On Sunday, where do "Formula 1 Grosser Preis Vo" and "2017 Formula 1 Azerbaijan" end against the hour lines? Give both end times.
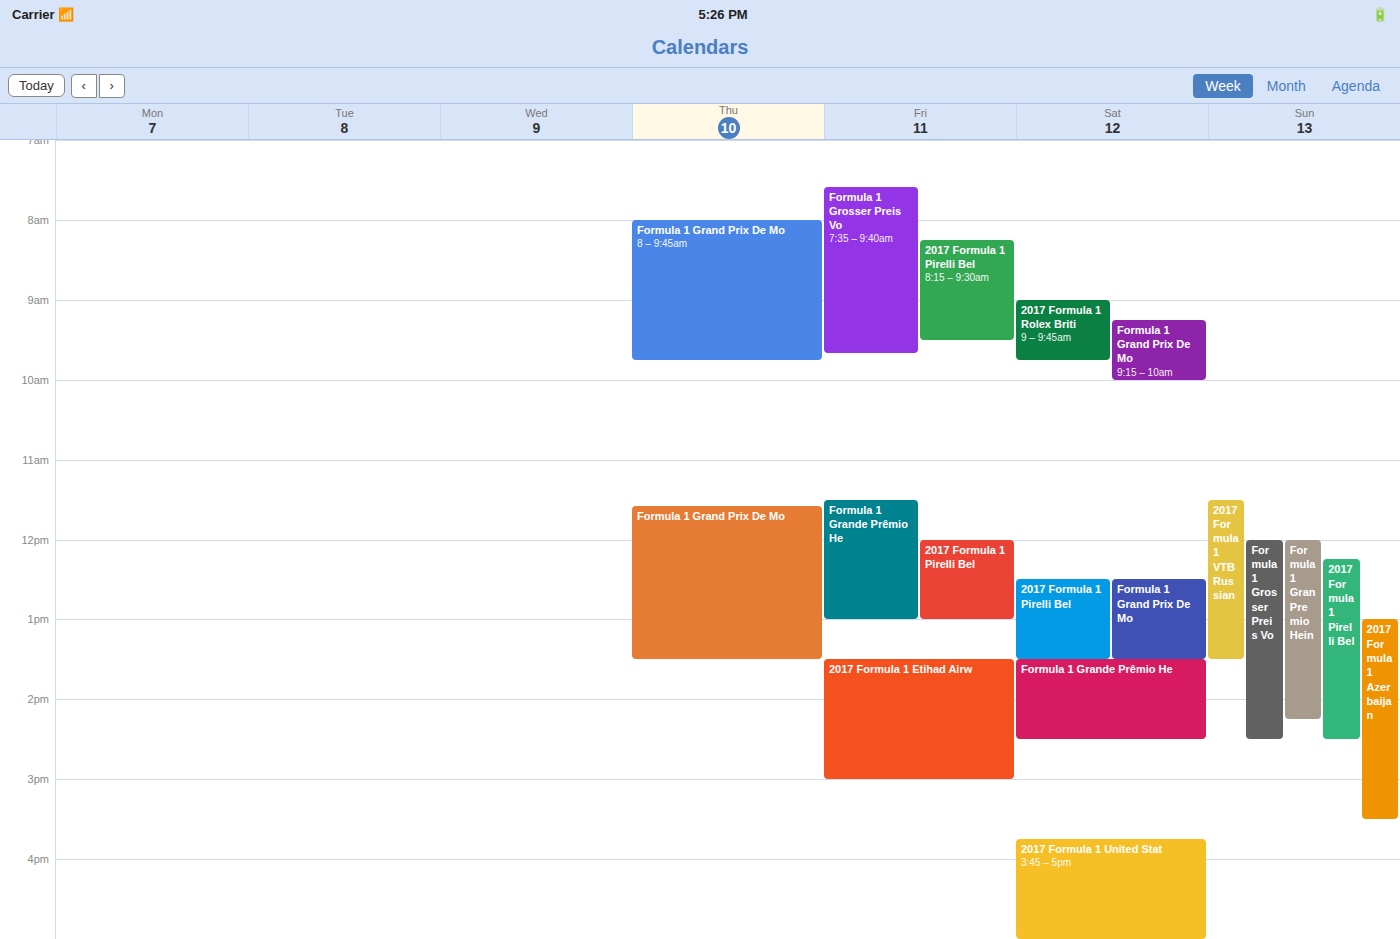
"Formula 1 Grosser Preis Vo": 2:30 PM, halfway between the 2 PM and 3 PM lines. "2017 Formula 1 Azerbaijan": 3:30 PM, halfway between the 3 PM and 4 PM lines.